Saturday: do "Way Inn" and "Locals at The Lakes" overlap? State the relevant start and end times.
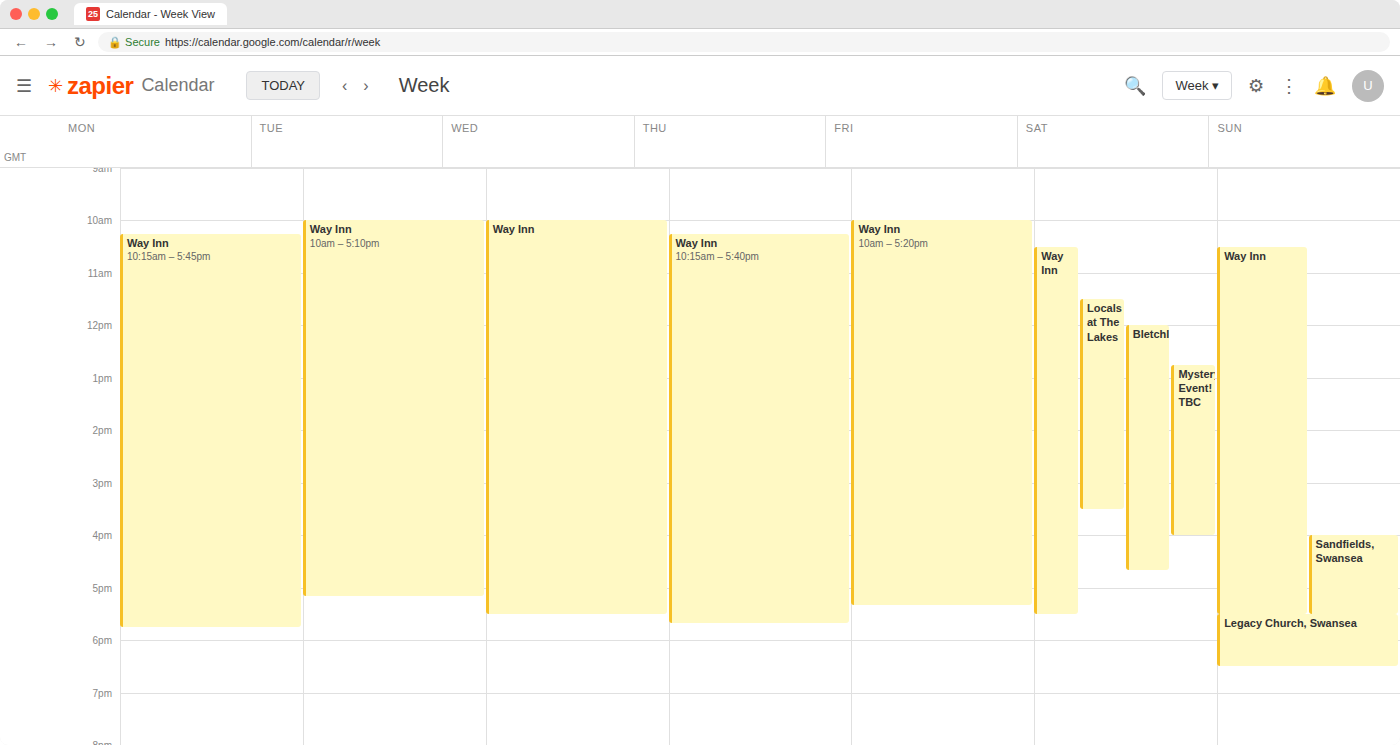
"Locals at The Lakes" runs 11:30 AM to 3:30 PM, inside "Way Inn" -- they overlap.